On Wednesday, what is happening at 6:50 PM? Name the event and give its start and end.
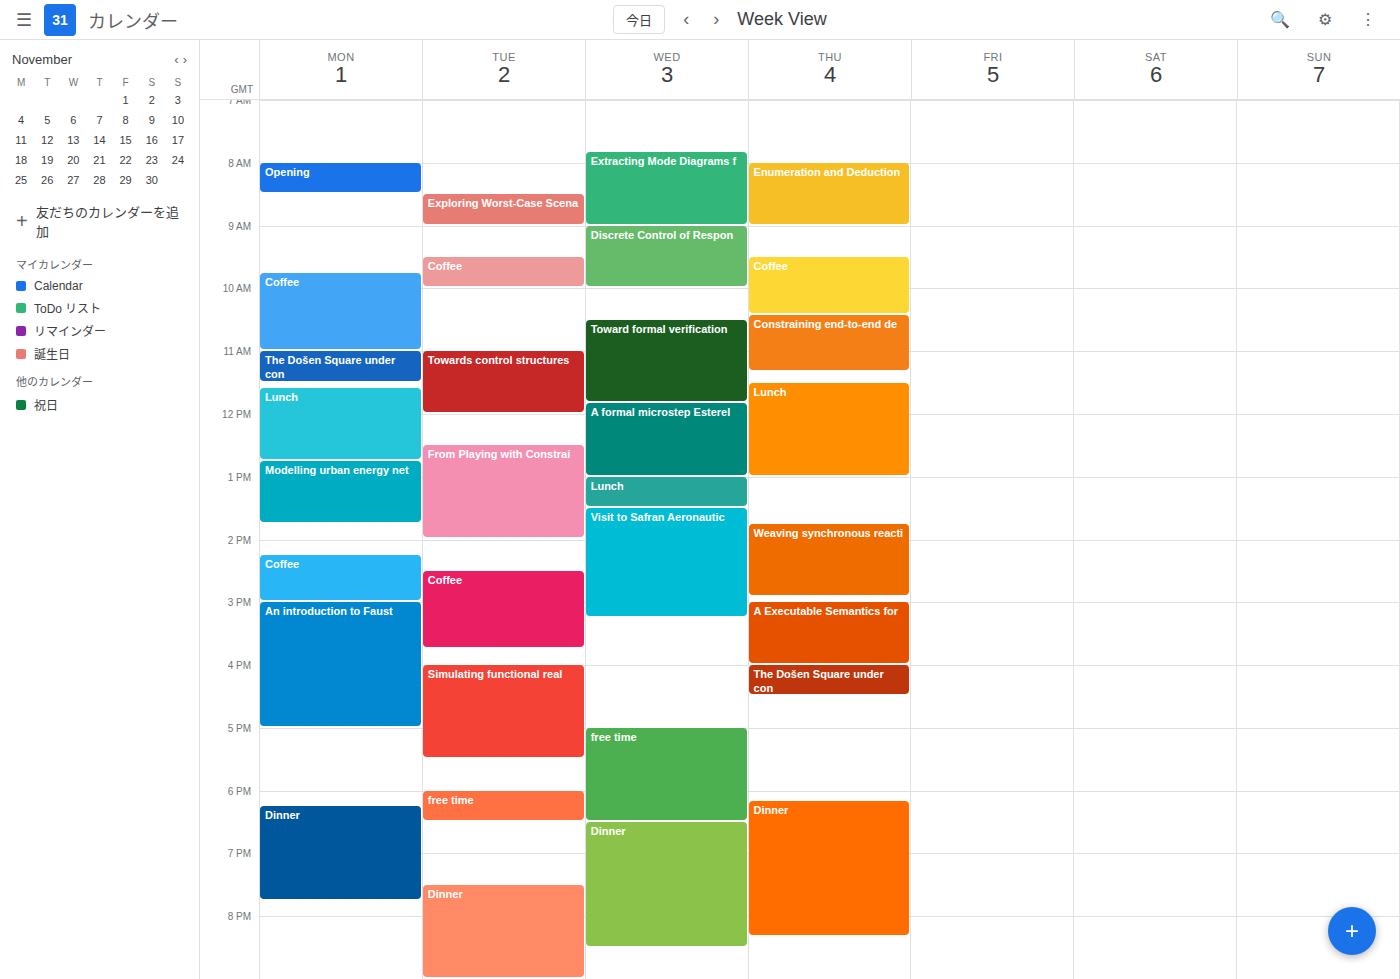
"Dinner", 6:30 PM to 8:30 PM